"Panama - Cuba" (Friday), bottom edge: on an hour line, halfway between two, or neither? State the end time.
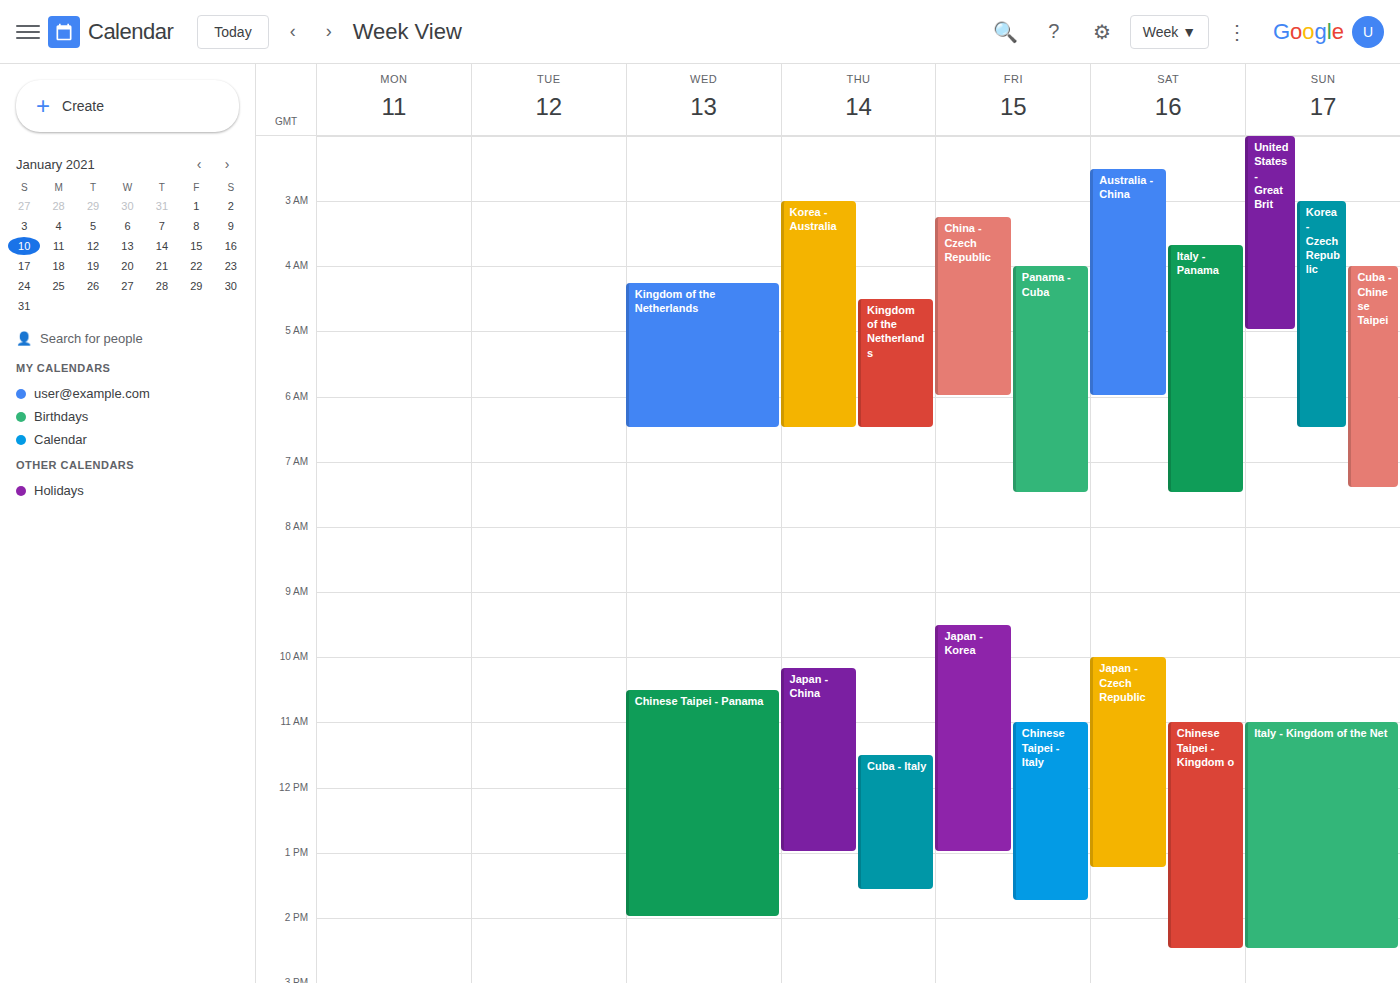
7:30 AM -- halfway between the 7 AM and 8 AM lines.